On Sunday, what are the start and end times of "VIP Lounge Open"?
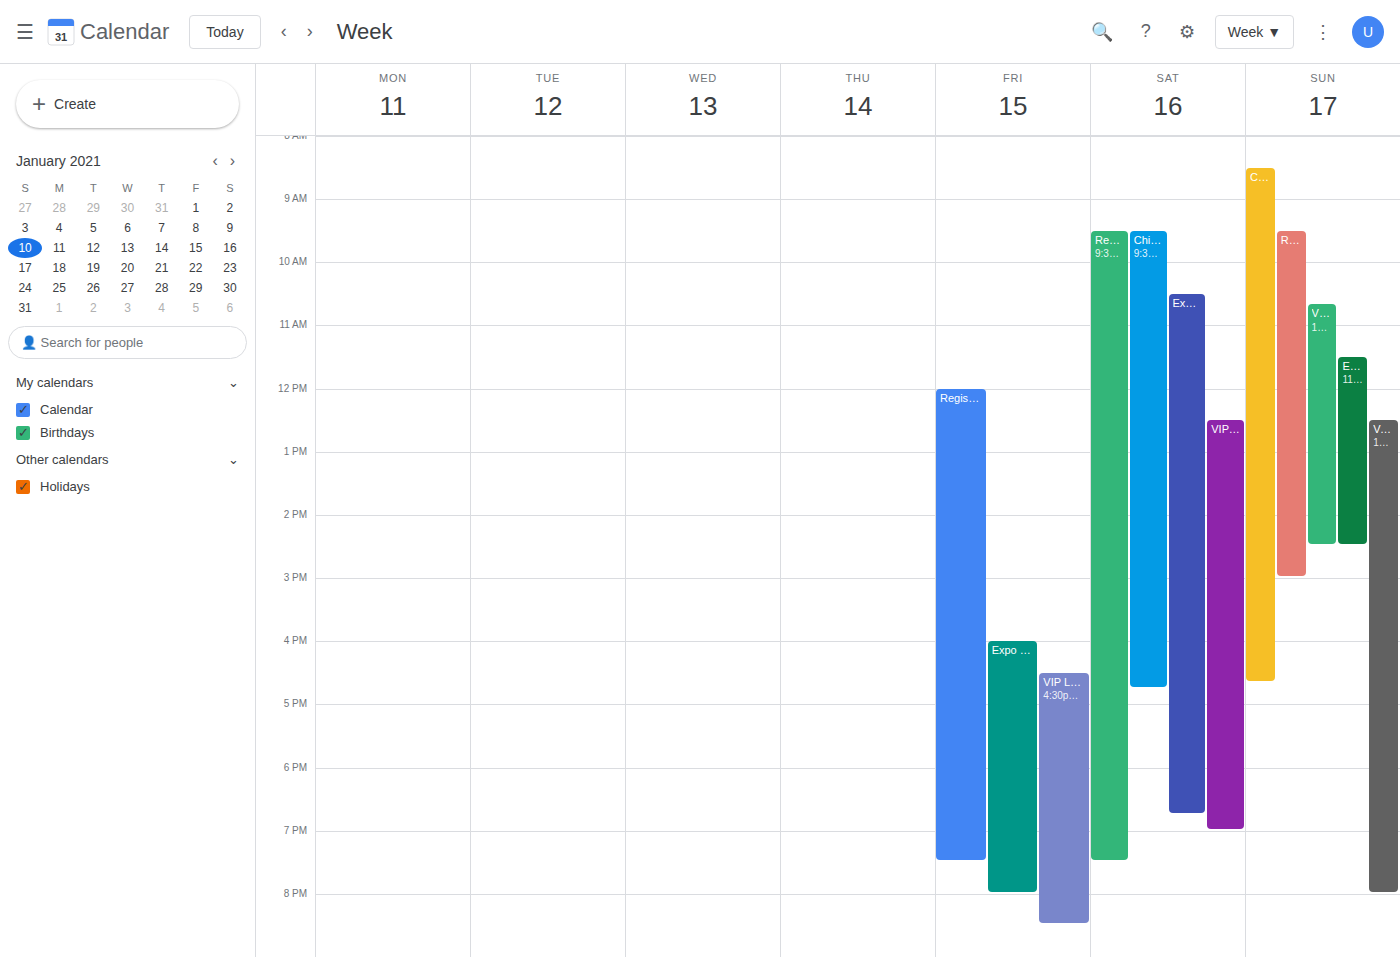
10:40 AM to 2:30 PM